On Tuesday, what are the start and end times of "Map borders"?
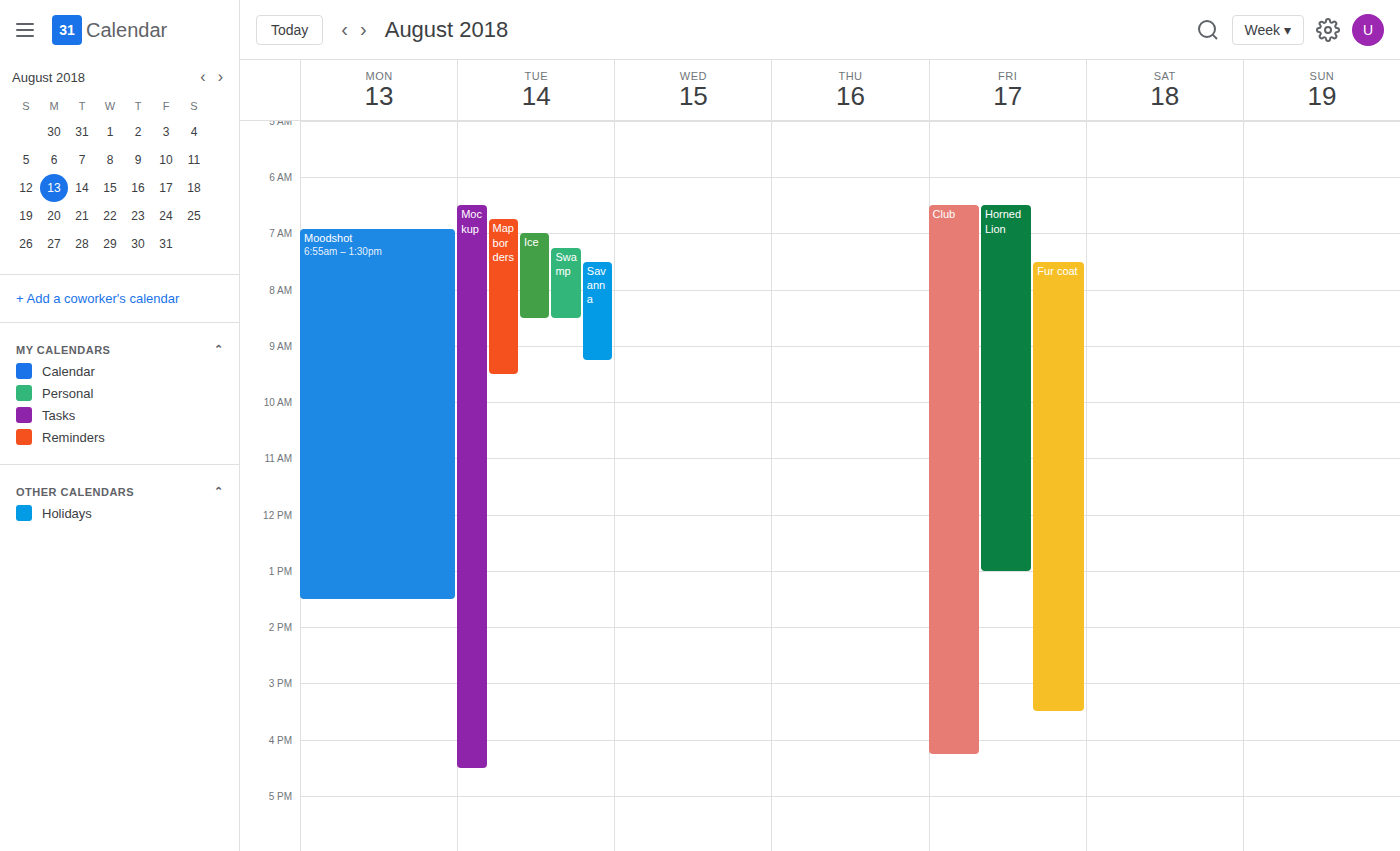
6:45 AM to 9:30 AM